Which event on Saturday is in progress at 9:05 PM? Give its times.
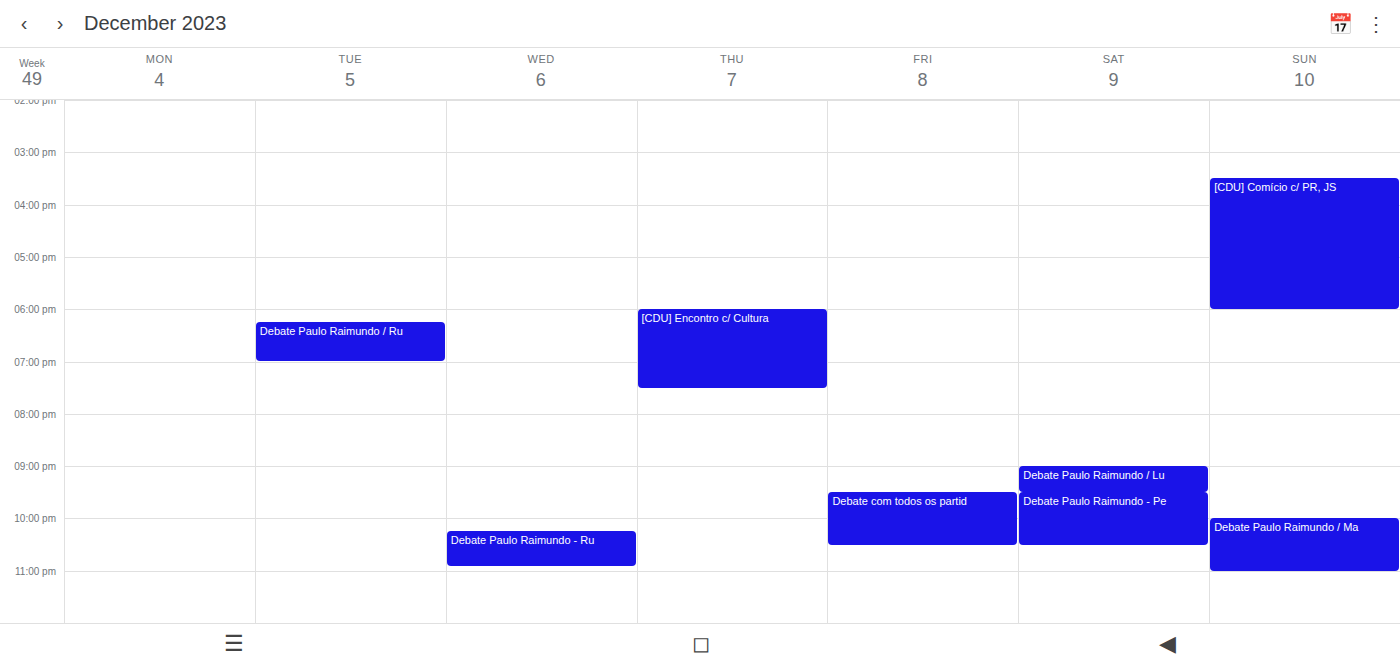
"Debate Paulo Raimundo / Lu", 9:00 PM to 9:30 PM